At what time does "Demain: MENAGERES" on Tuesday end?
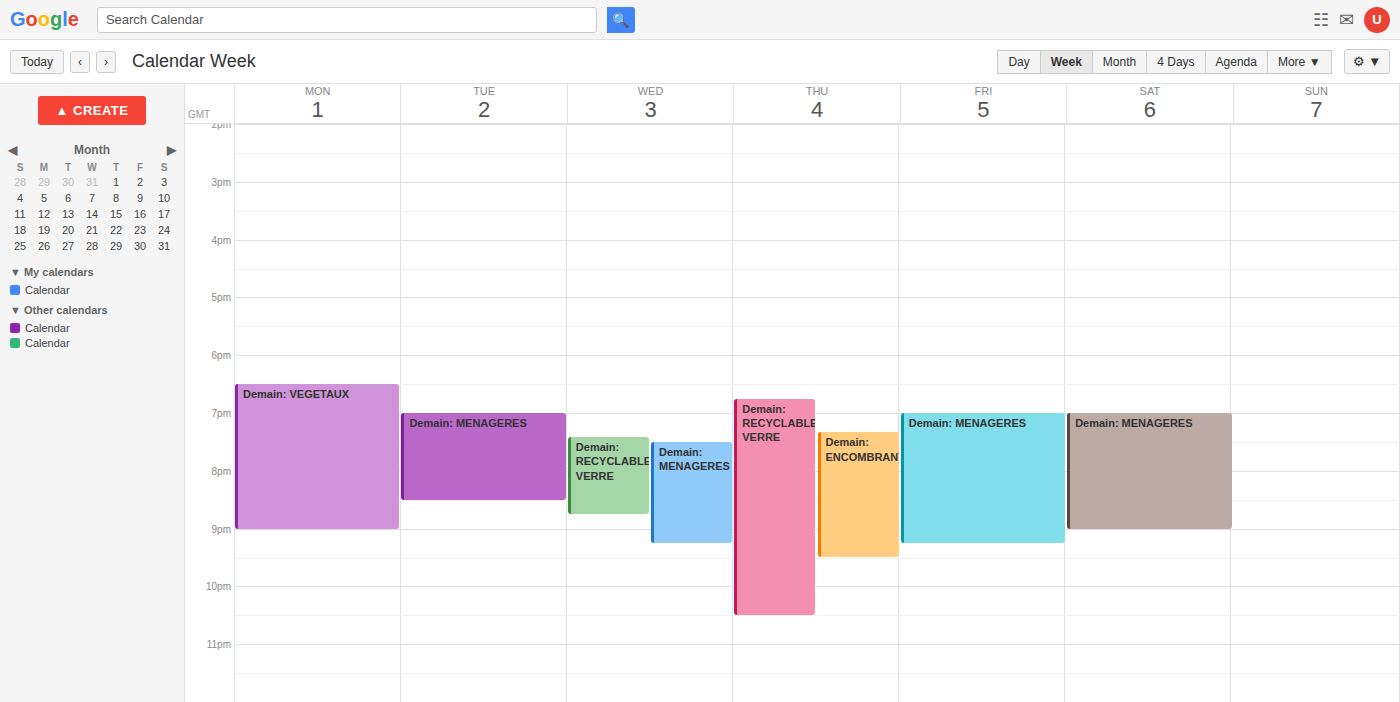
8:30 PM